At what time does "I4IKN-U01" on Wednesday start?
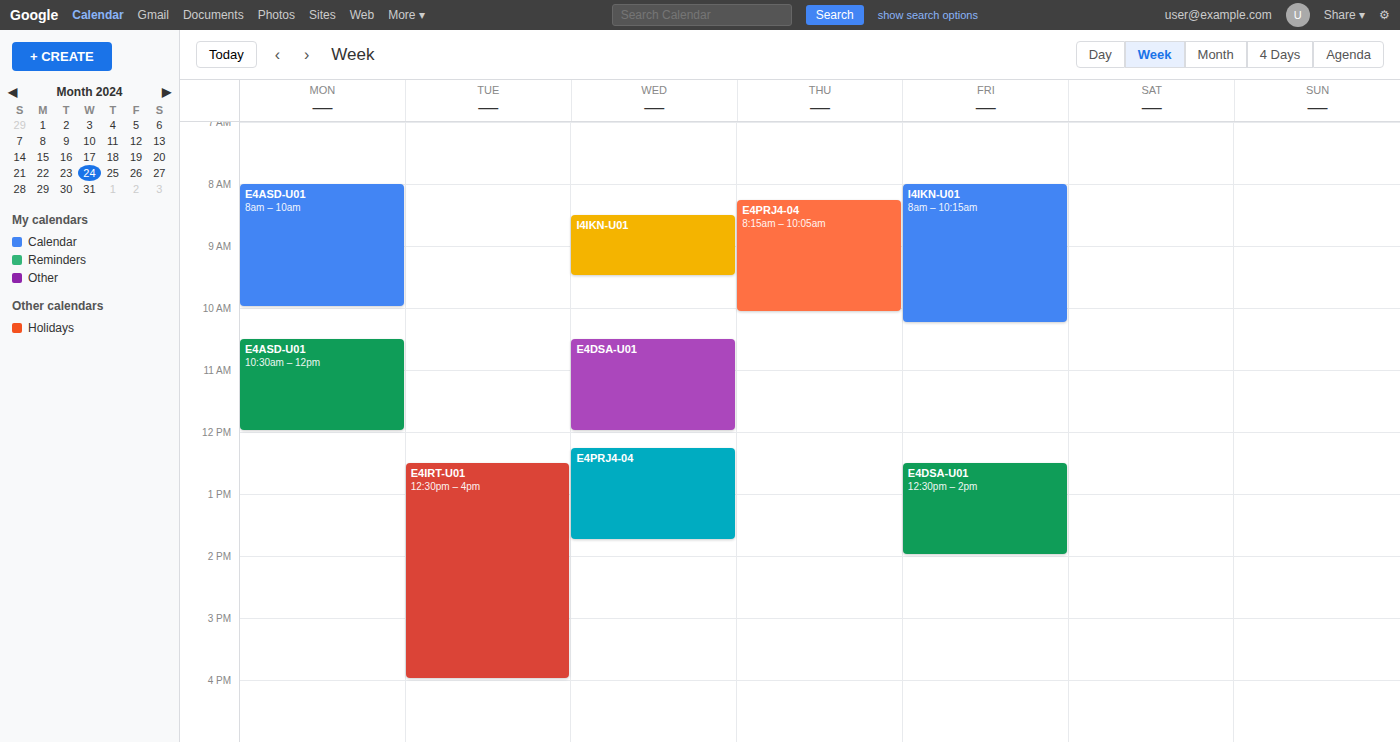
8:30 AM